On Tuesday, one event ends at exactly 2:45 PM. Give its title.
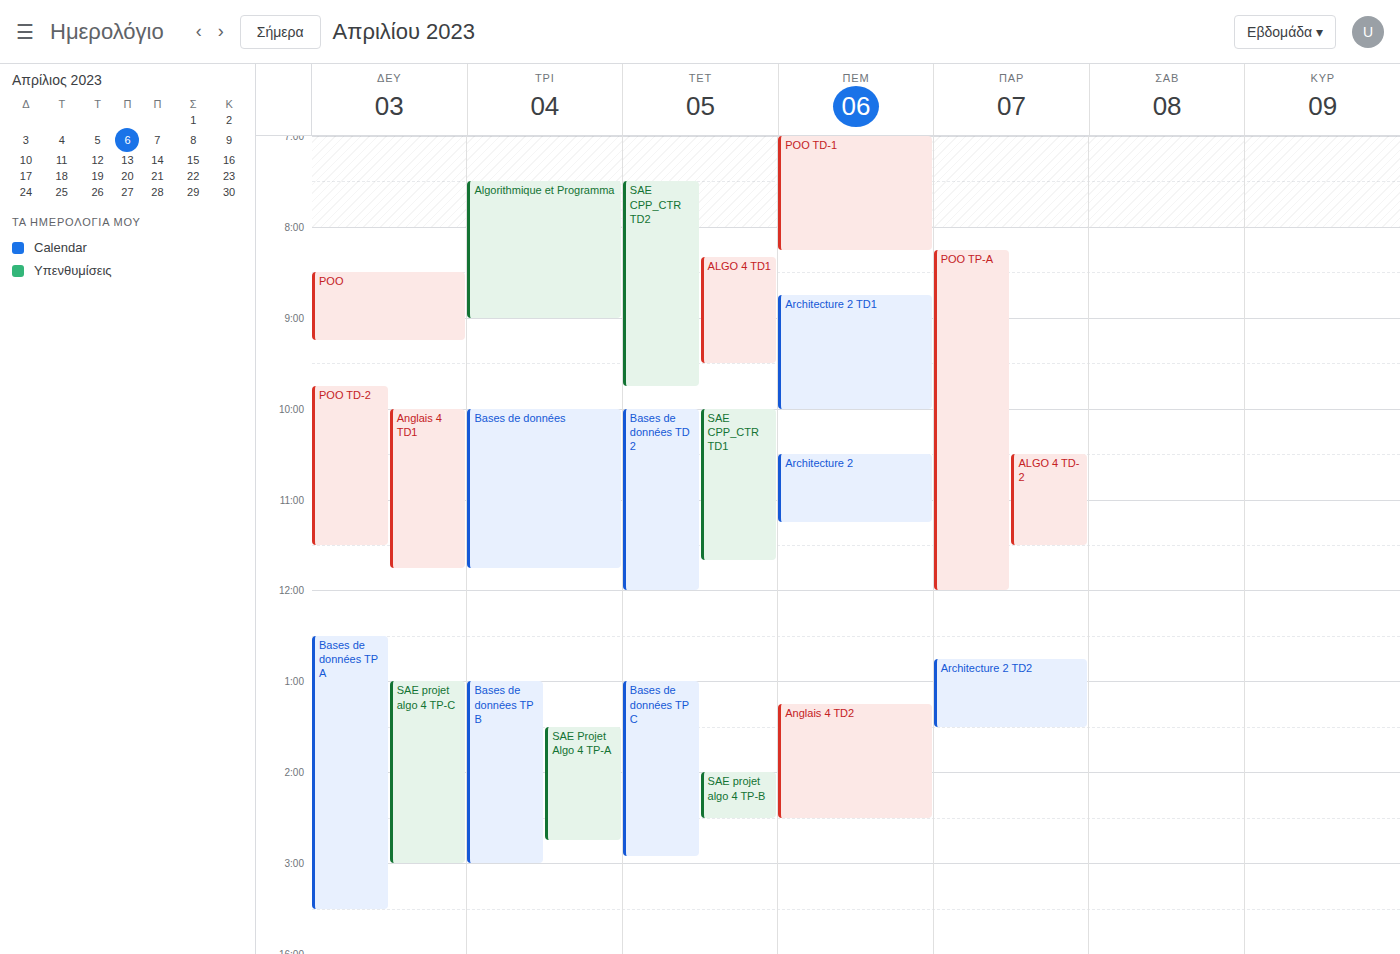
"SAE Projet Algo 4 TP-A"